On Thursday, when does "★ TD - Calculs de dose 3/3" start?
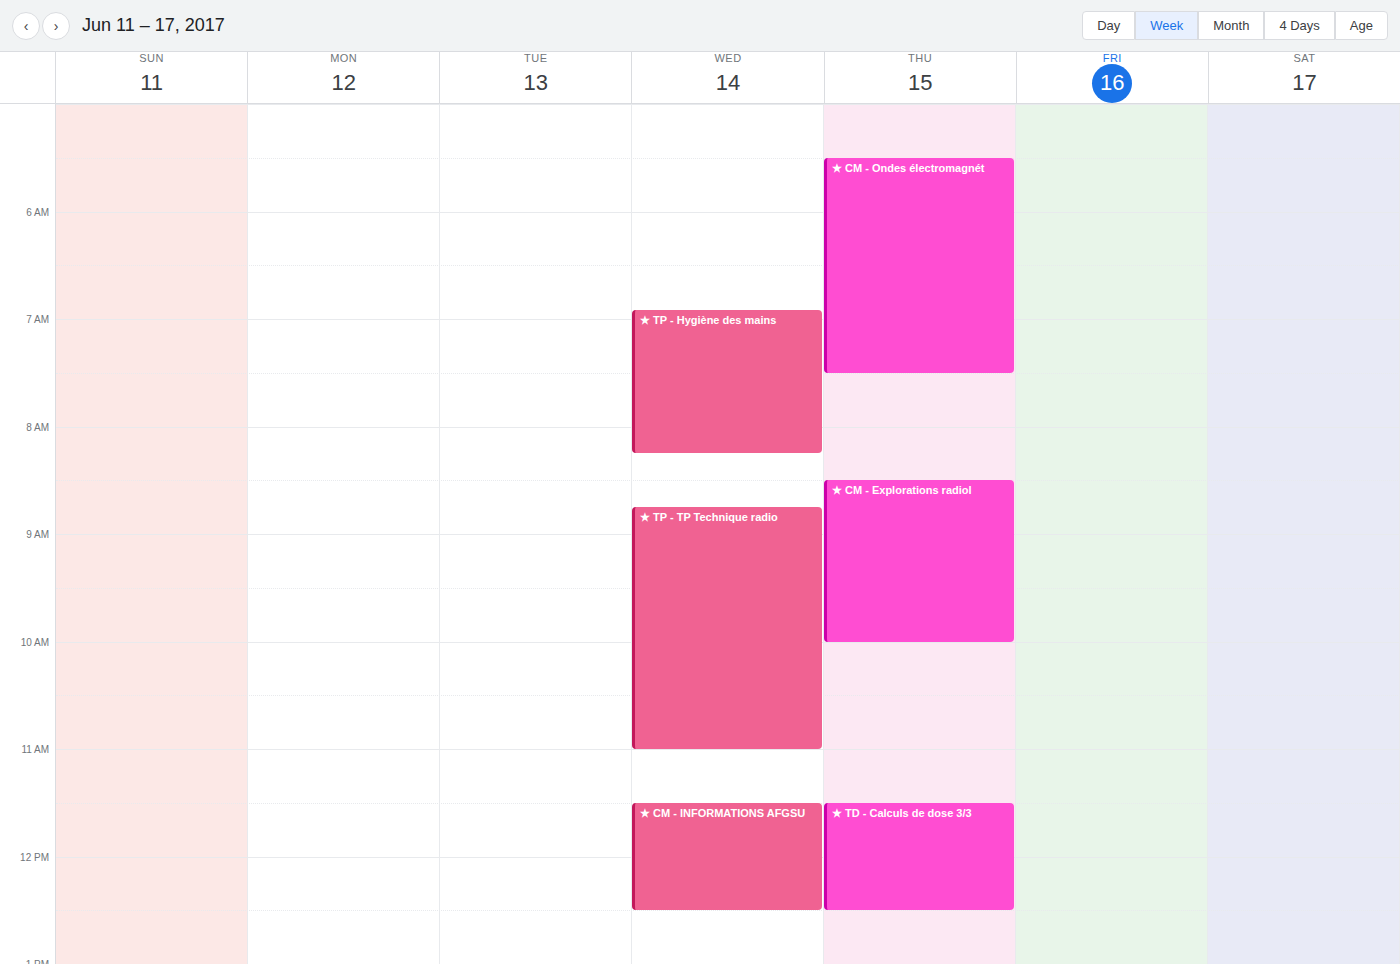
11:30 AM